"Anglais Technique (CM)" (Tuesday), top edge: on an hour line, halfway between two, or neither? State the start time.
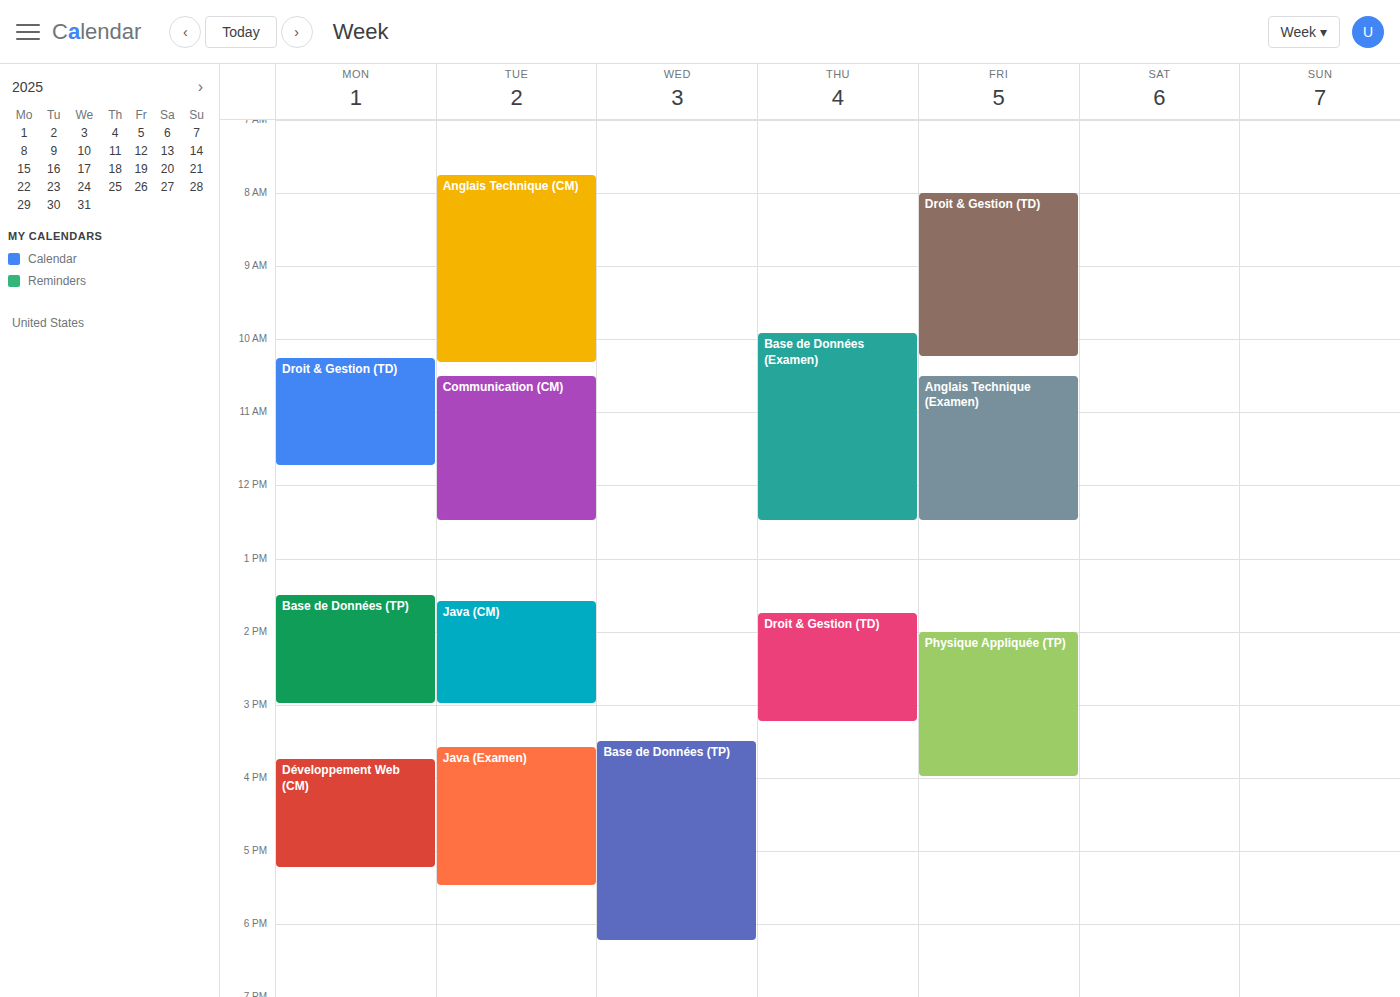
7:45 AM -- neither: three quarters of the way from the 7 AM line to the 8 AM line.